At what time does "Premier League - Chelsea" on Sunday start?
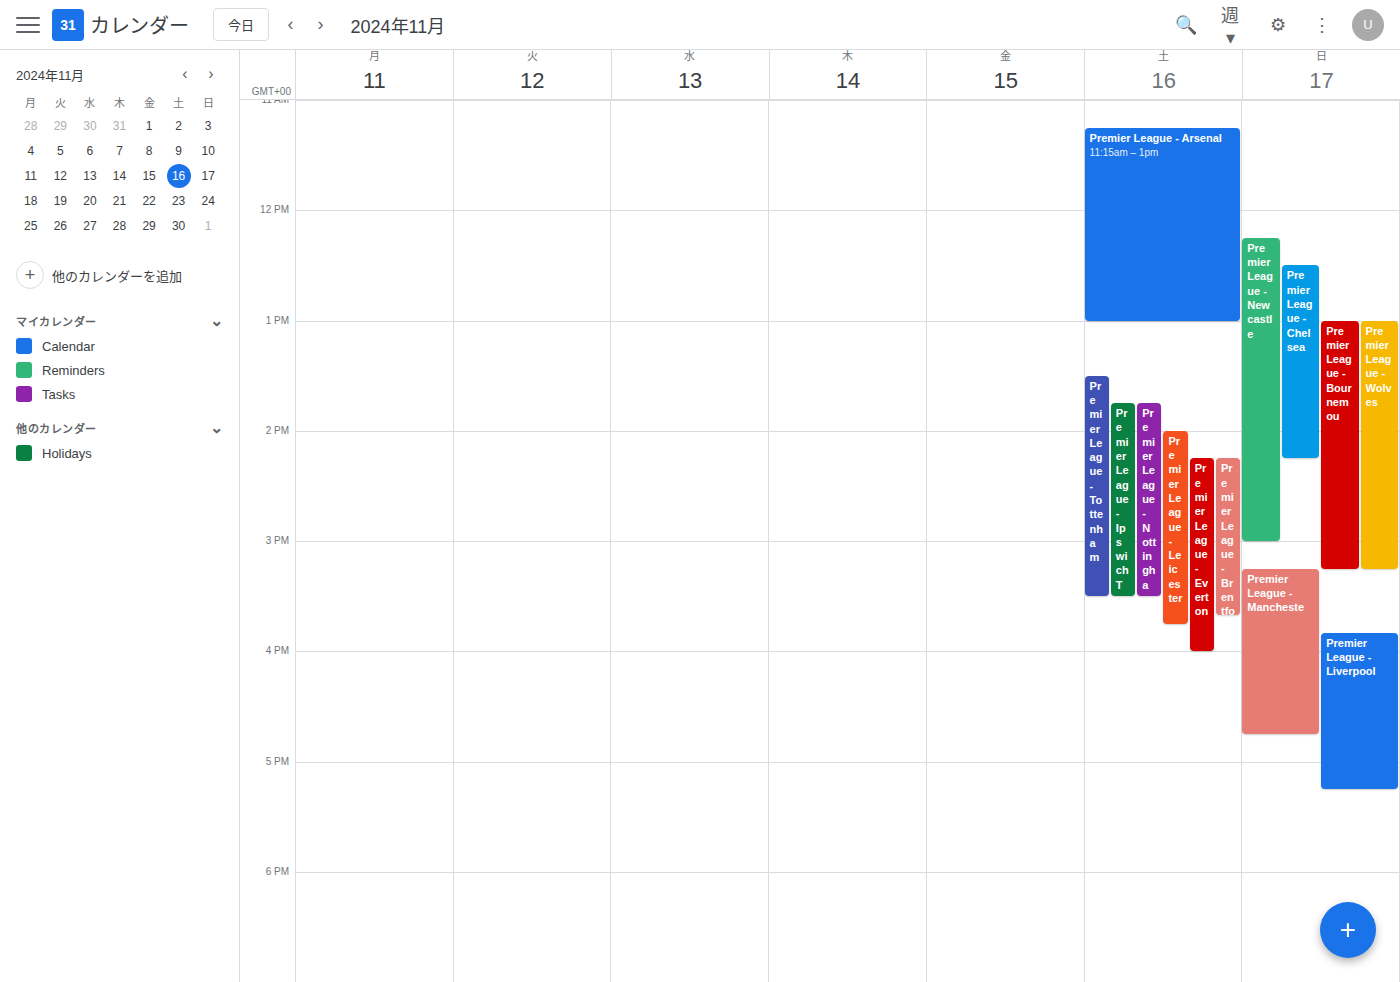
12:30 PM